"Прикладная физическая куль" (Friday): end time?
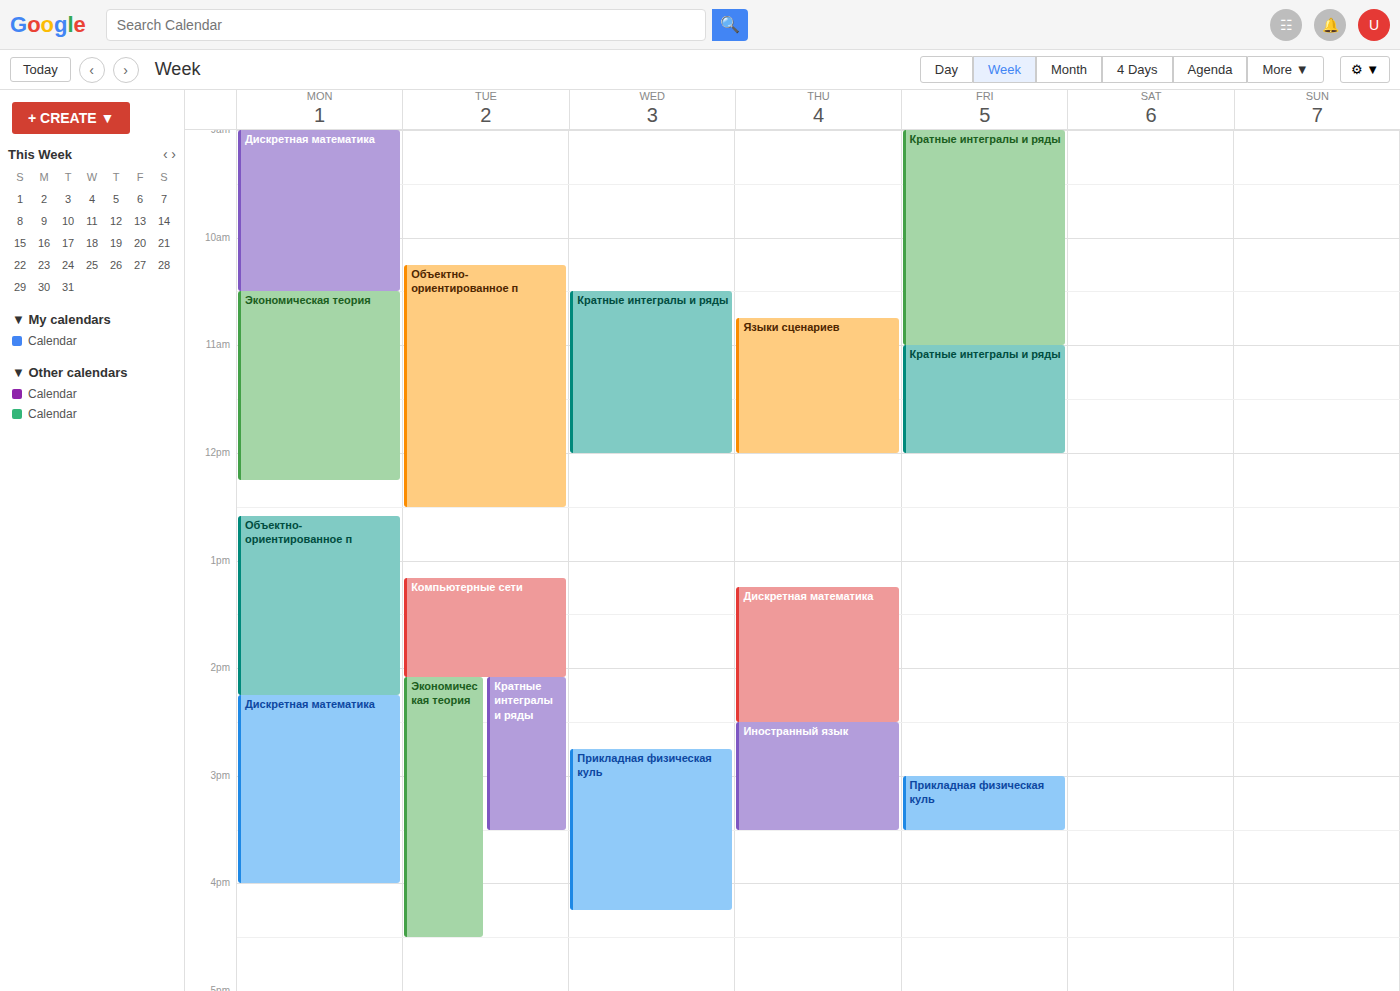
3:30 PM